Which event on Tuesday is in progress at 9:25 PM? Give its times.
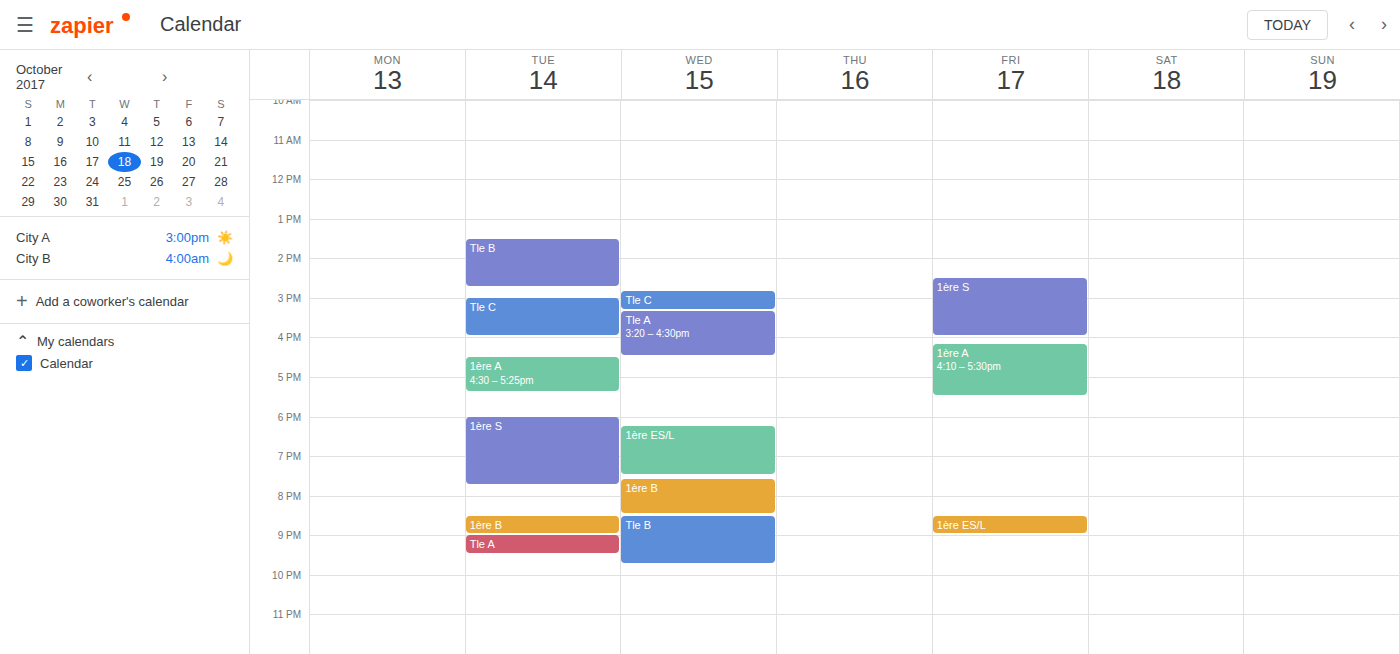
"Tle A", 9:00 PM to 9:30 PM